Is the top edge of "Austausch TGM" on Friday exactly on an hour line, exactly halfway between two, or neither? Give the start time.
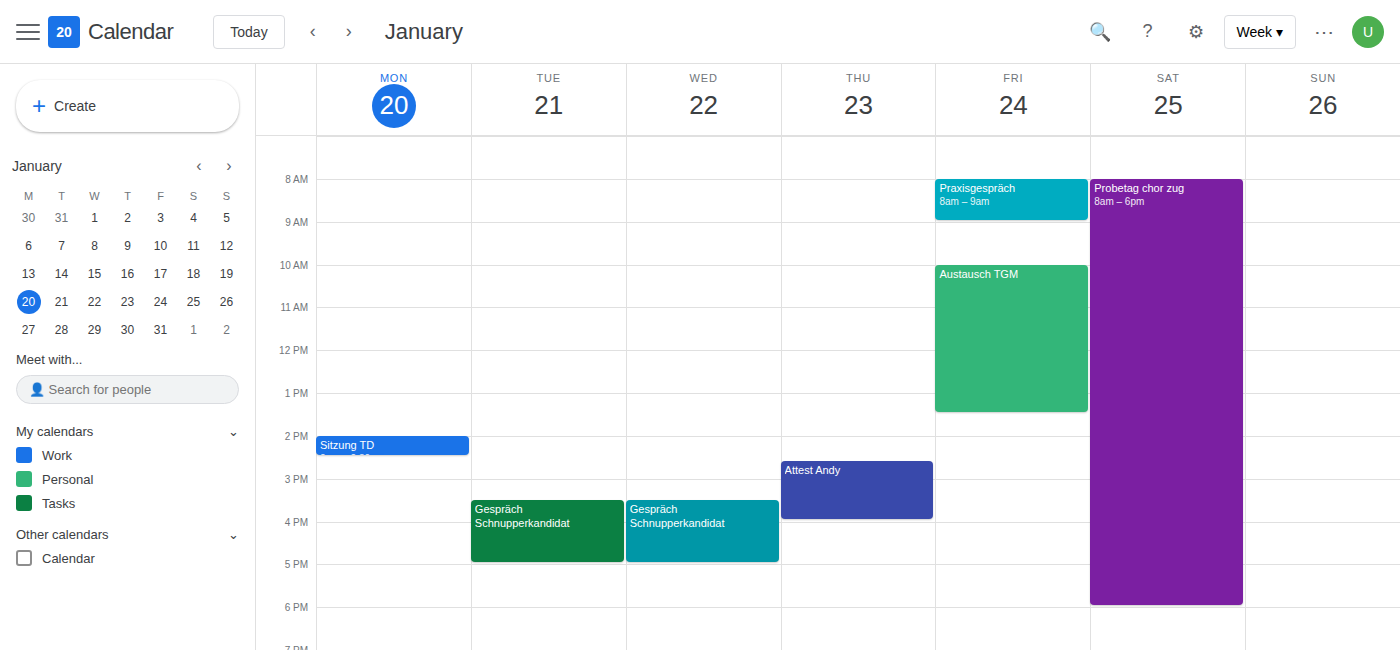
10:00 AM -- exactly on the 10 AM line.